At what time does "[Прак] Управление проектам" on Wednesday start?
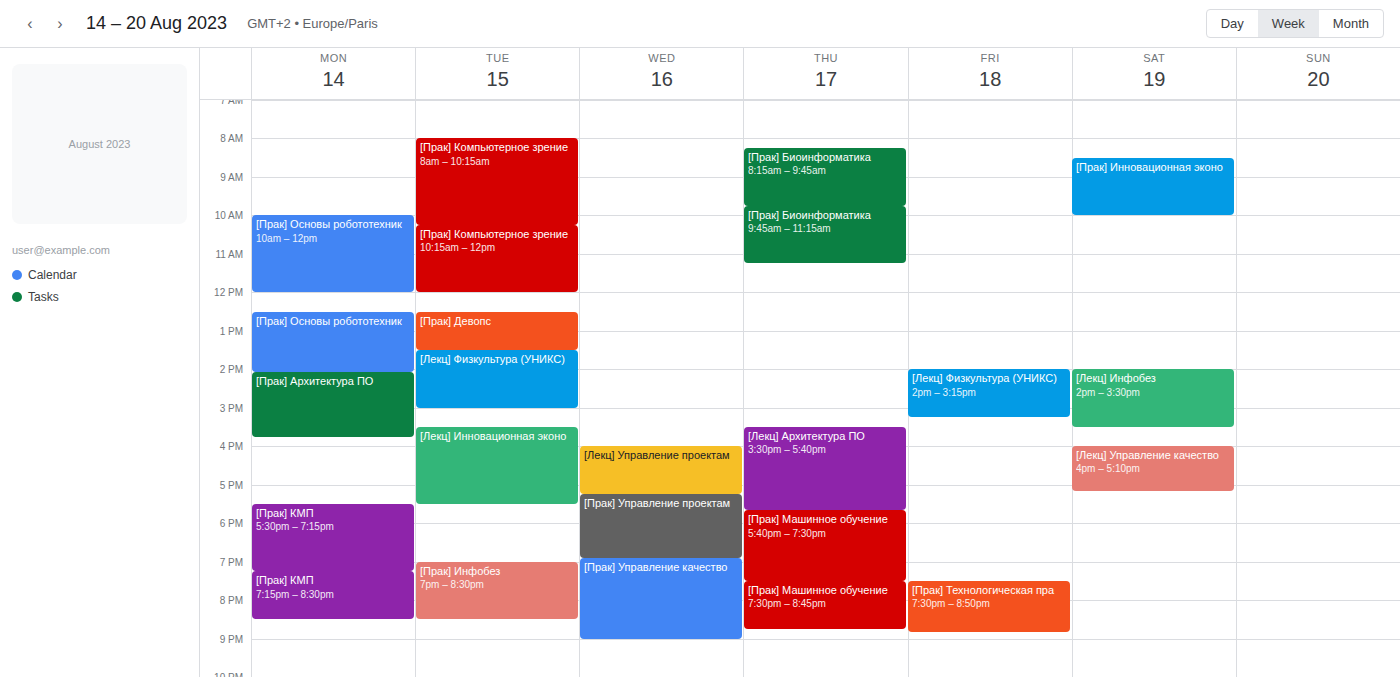
5:15 PM